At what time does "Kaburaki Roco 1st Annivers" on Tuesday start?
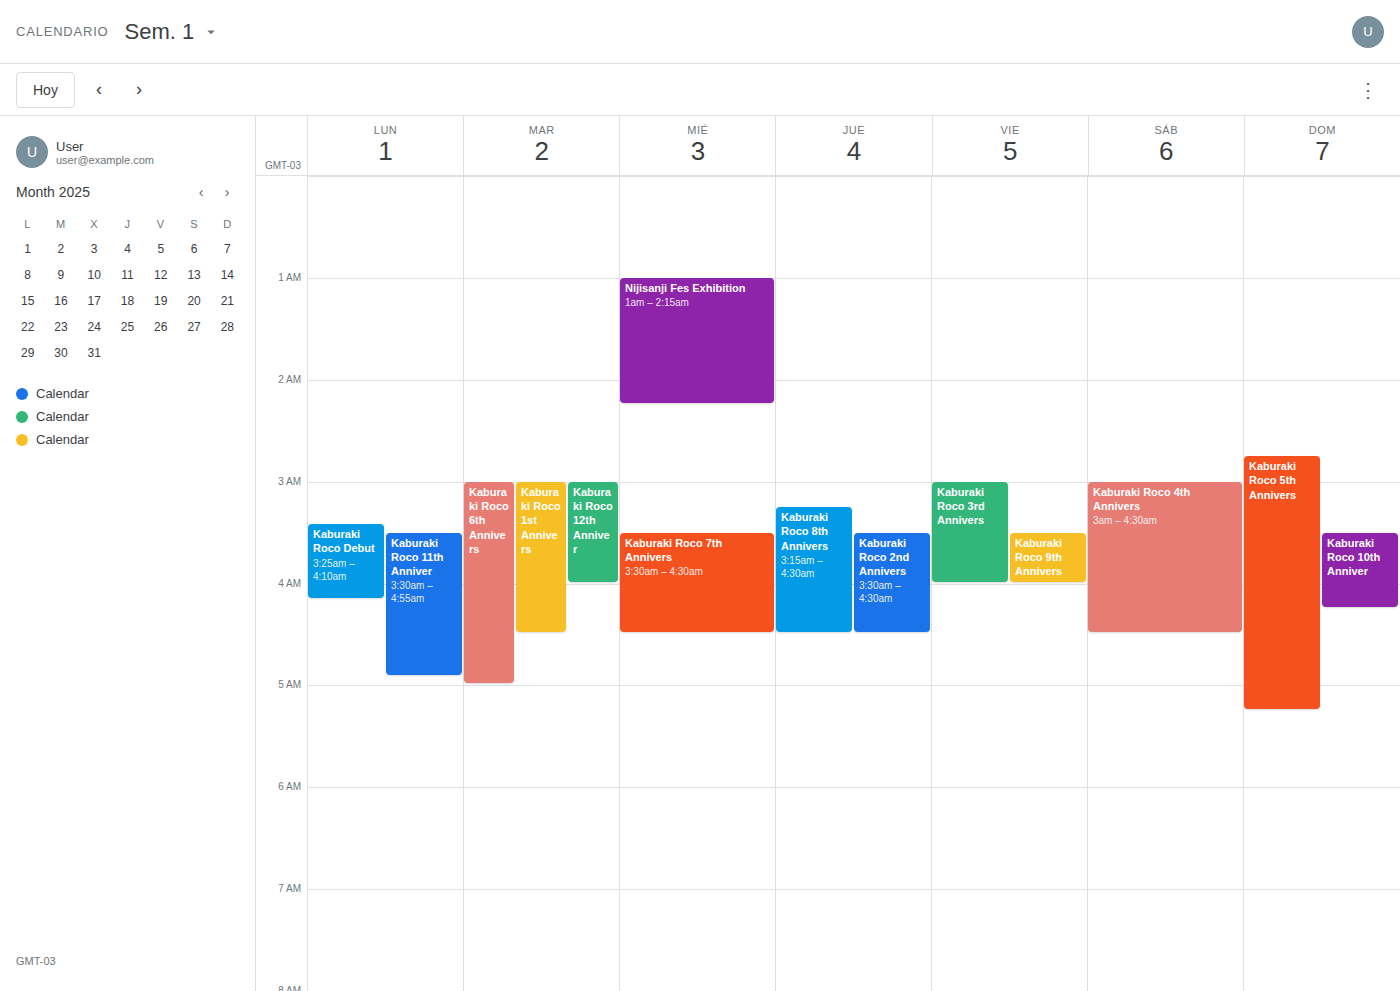
3:00 AM